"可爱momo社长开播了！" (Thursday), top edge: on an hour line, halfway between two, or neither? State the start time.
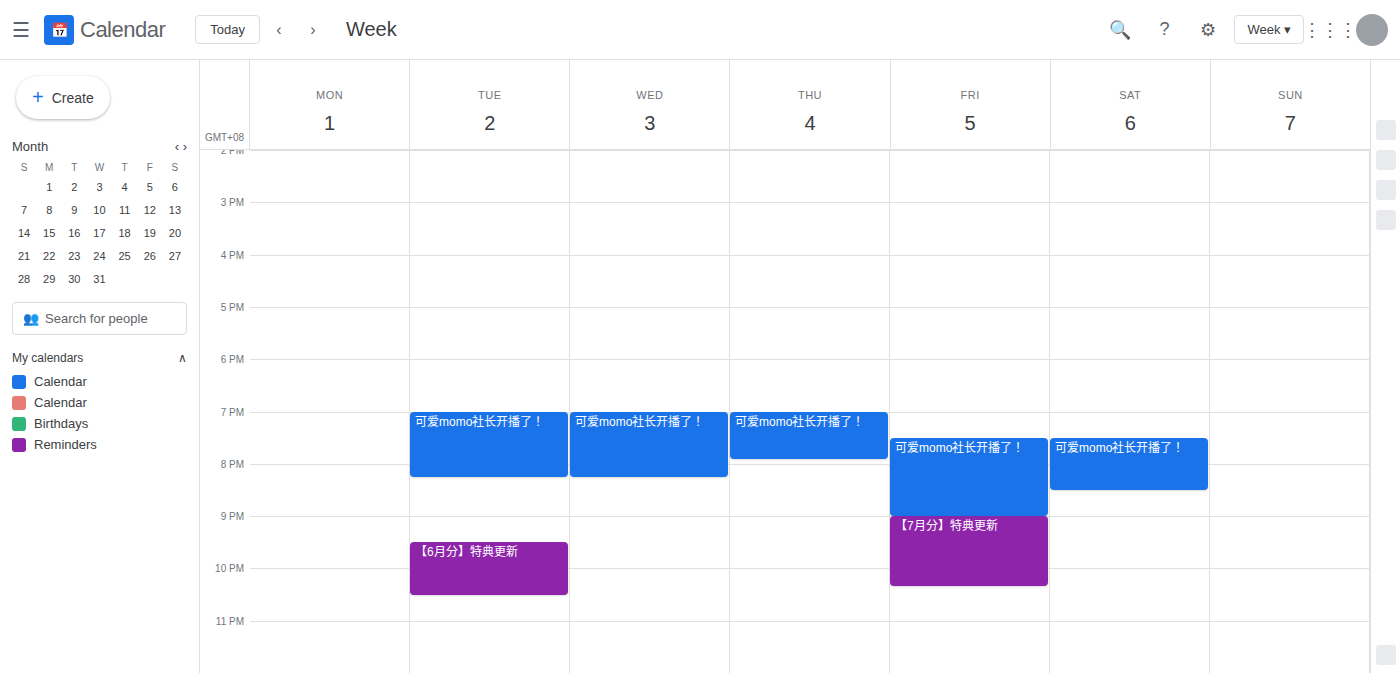
19:00 -- exactly on the 19:00 line.